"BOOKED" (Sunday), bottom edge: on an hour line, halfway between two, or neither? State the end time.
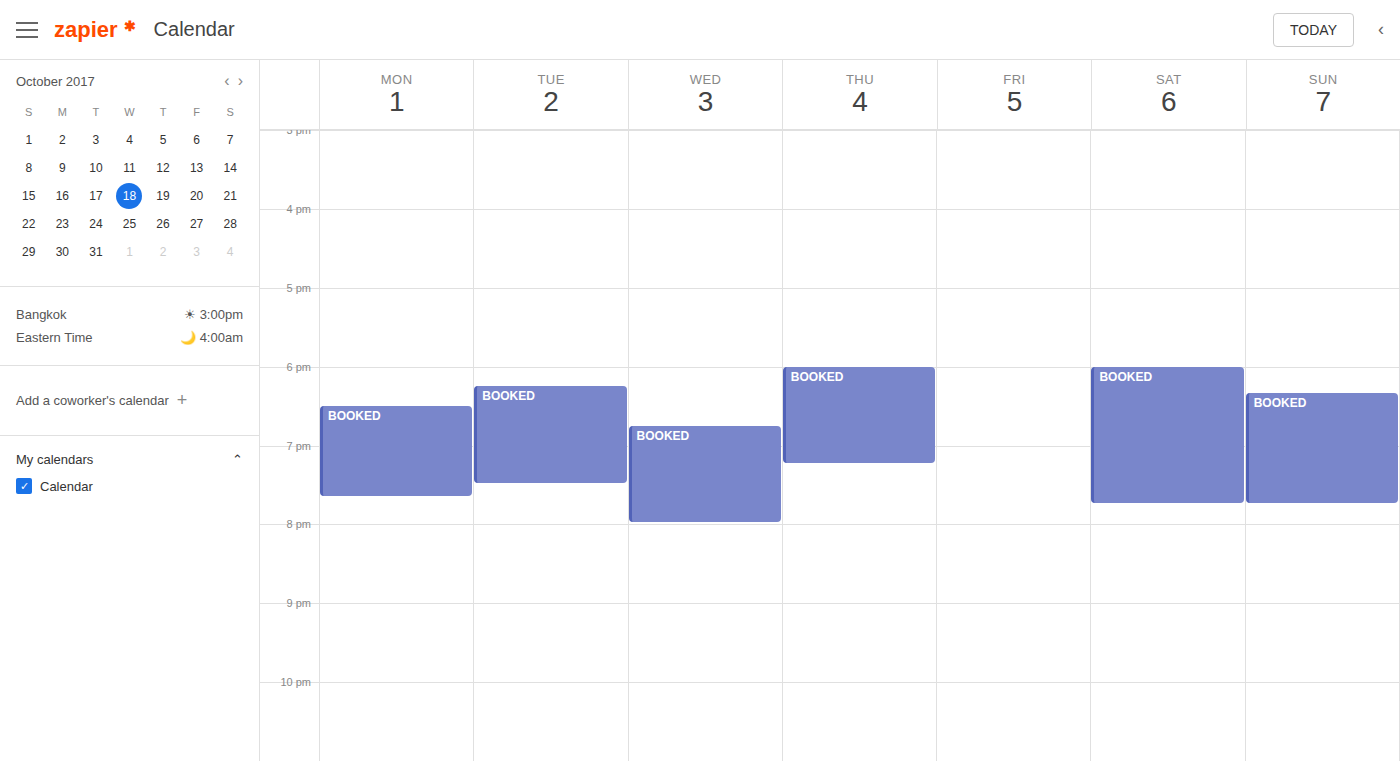
7:45 PM -- neither: three quarters of the way from the 7 PM line to the 8 PM line.